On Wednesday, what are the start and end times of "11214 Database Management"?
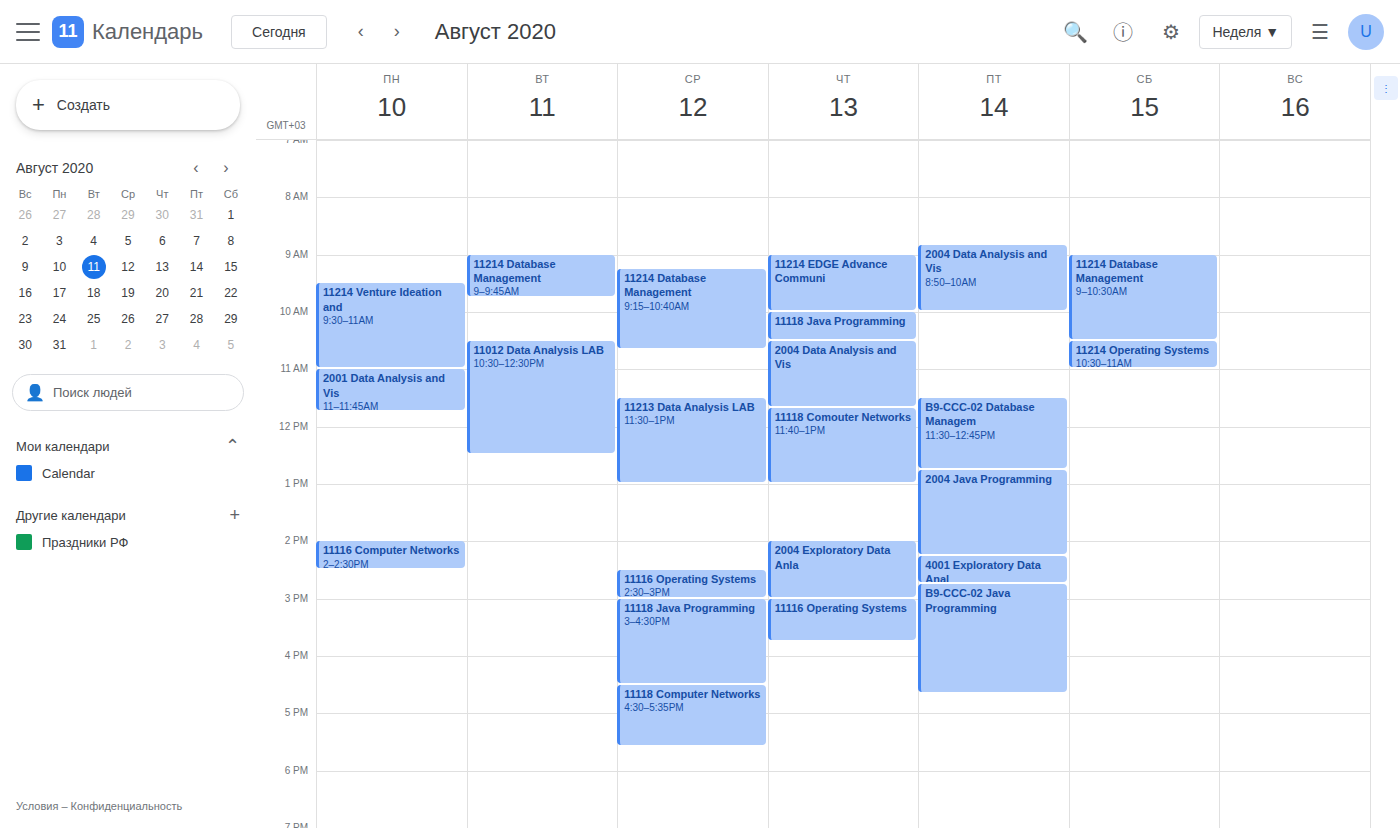
09:15 to 10:40